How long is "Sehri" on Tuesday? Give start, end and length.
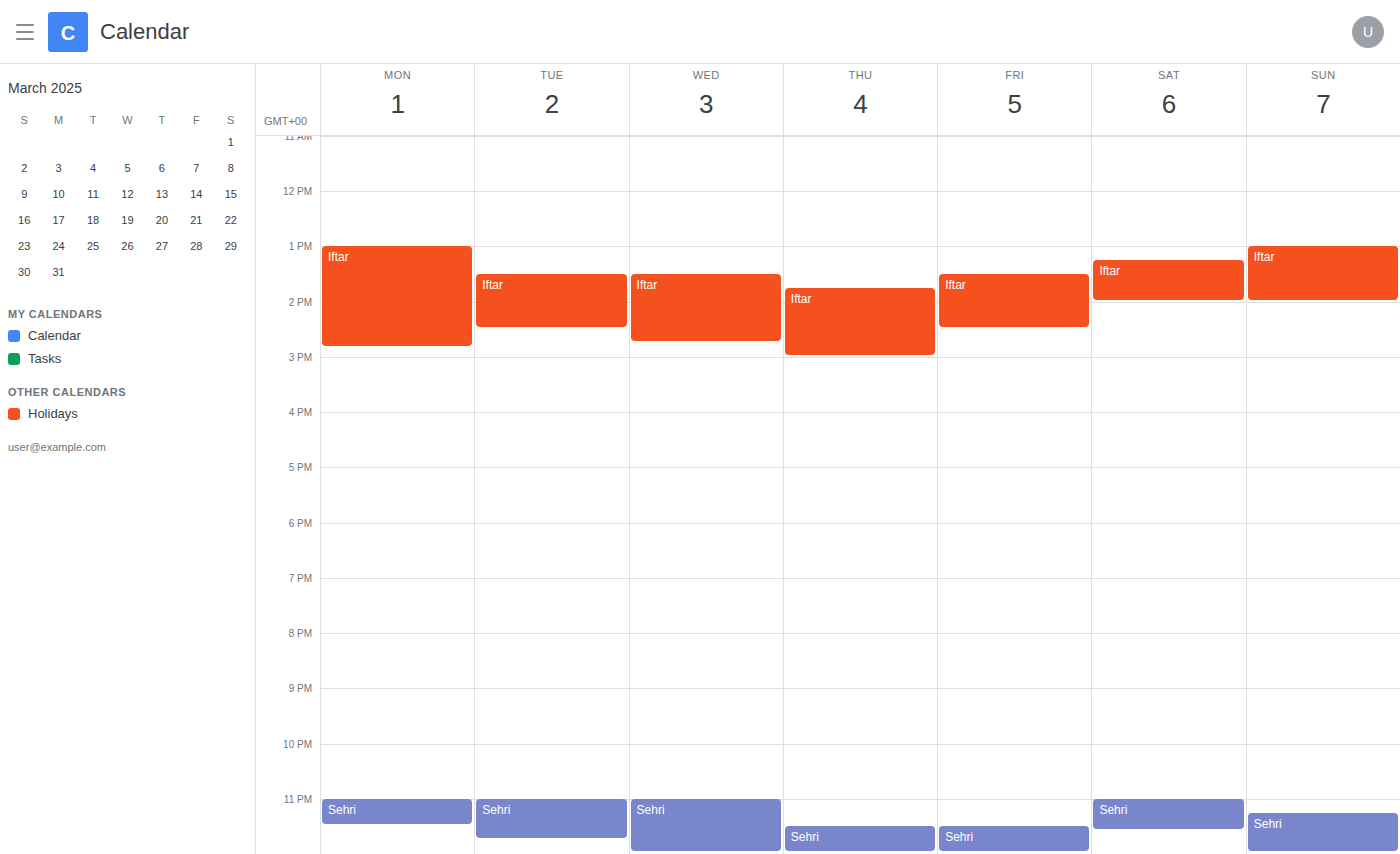
11:00 PM to 11:45 PM, 45 minutes